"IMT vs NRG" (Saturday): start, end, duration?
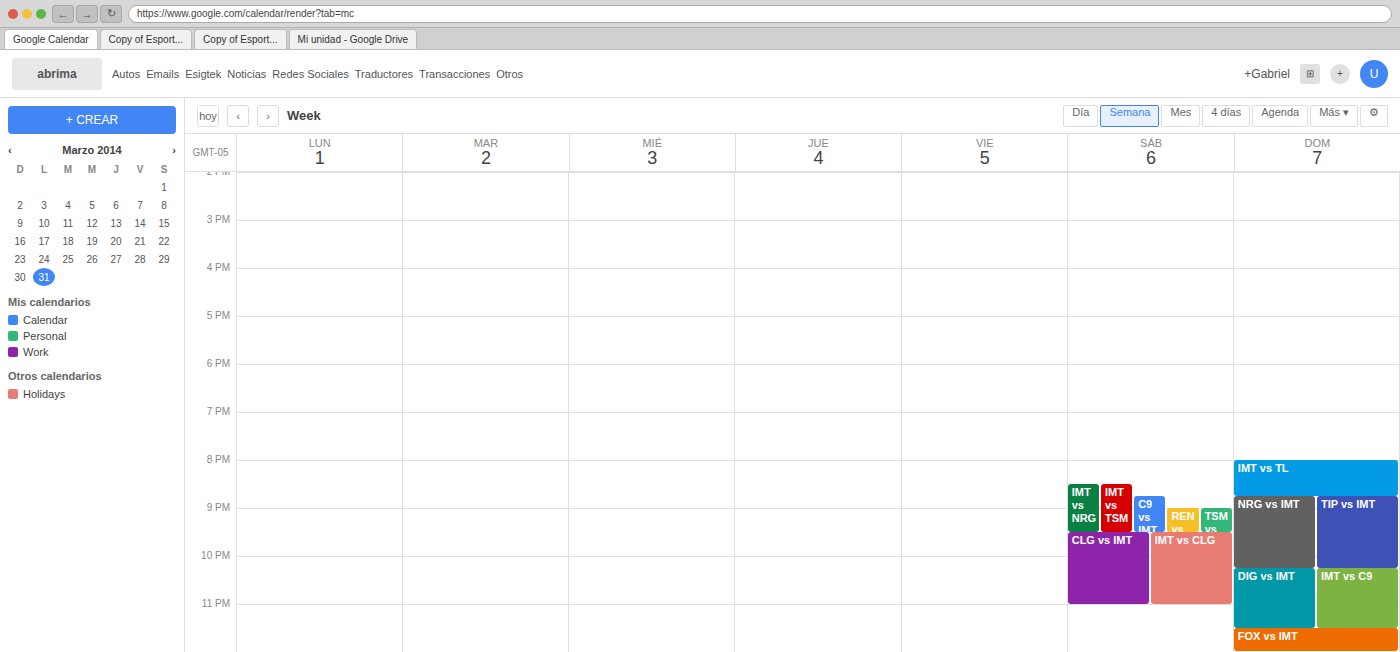
8:30 PM to 9:30 PM, 1 hour